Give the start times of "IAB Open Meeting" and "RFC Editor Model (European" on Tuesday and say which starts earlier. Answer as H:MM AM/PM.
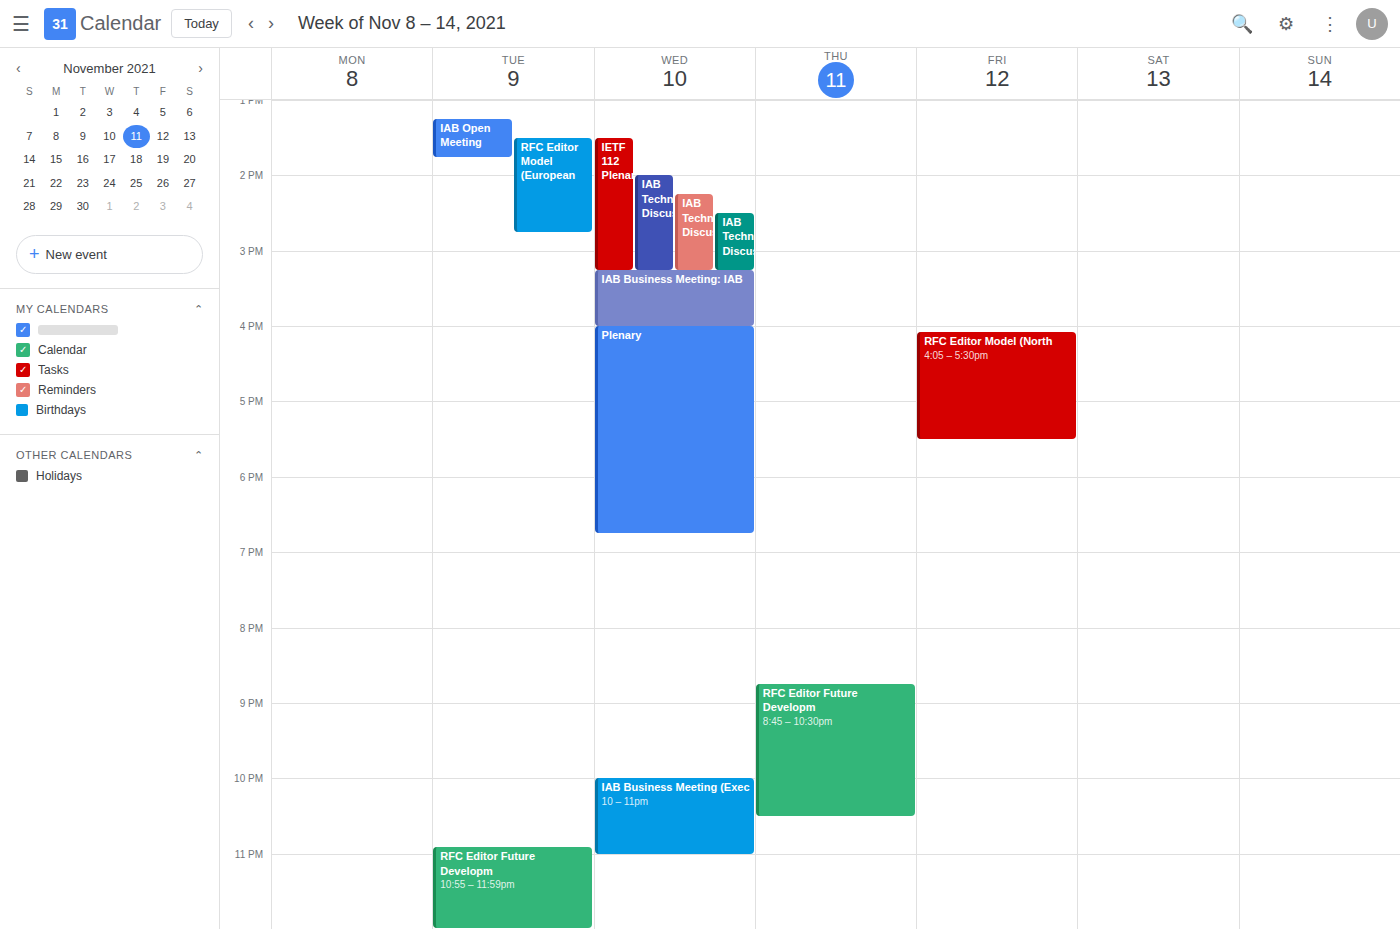
"IAB Open Meeting" 1:15 PM; "RFC Editor Model (European" 1:30 PM.